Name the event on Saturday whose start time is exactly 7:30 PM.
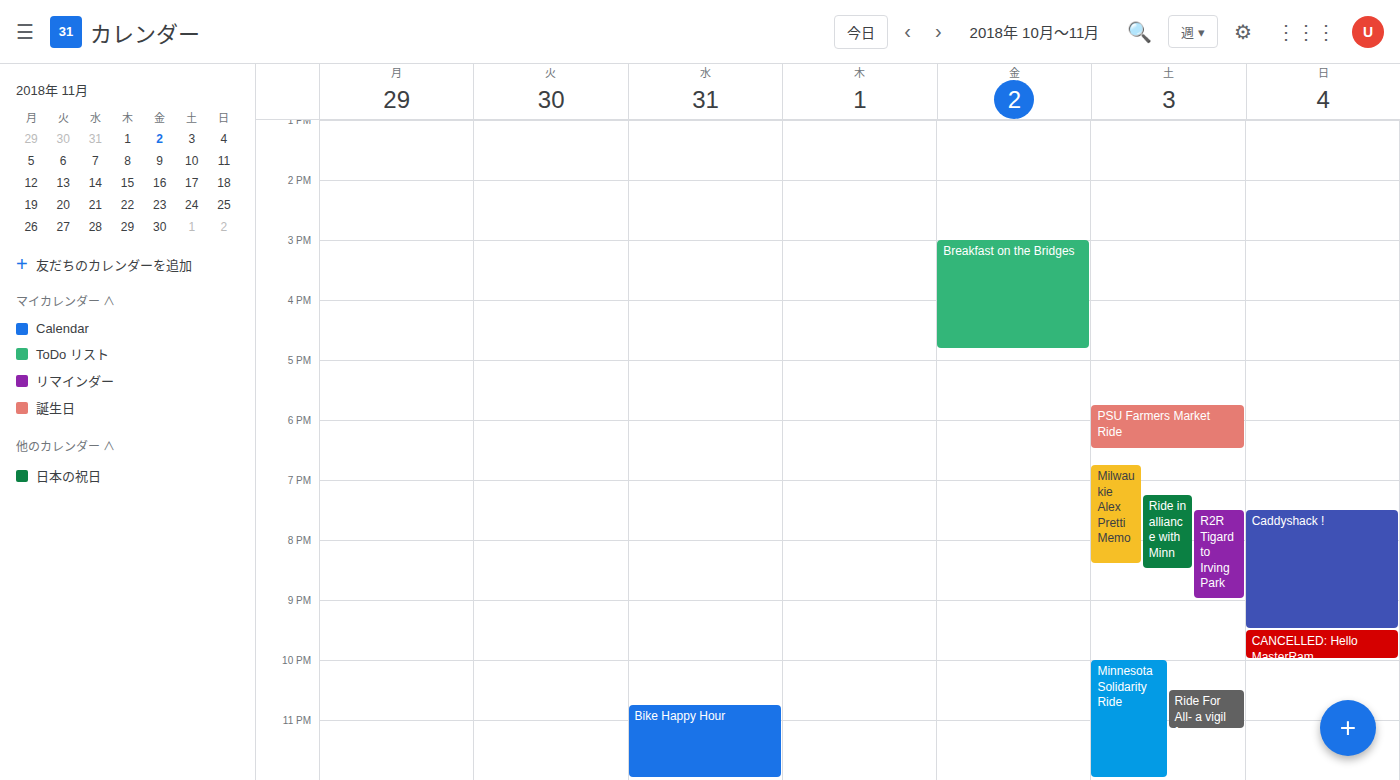
"R2R Tigard to Irving Park"